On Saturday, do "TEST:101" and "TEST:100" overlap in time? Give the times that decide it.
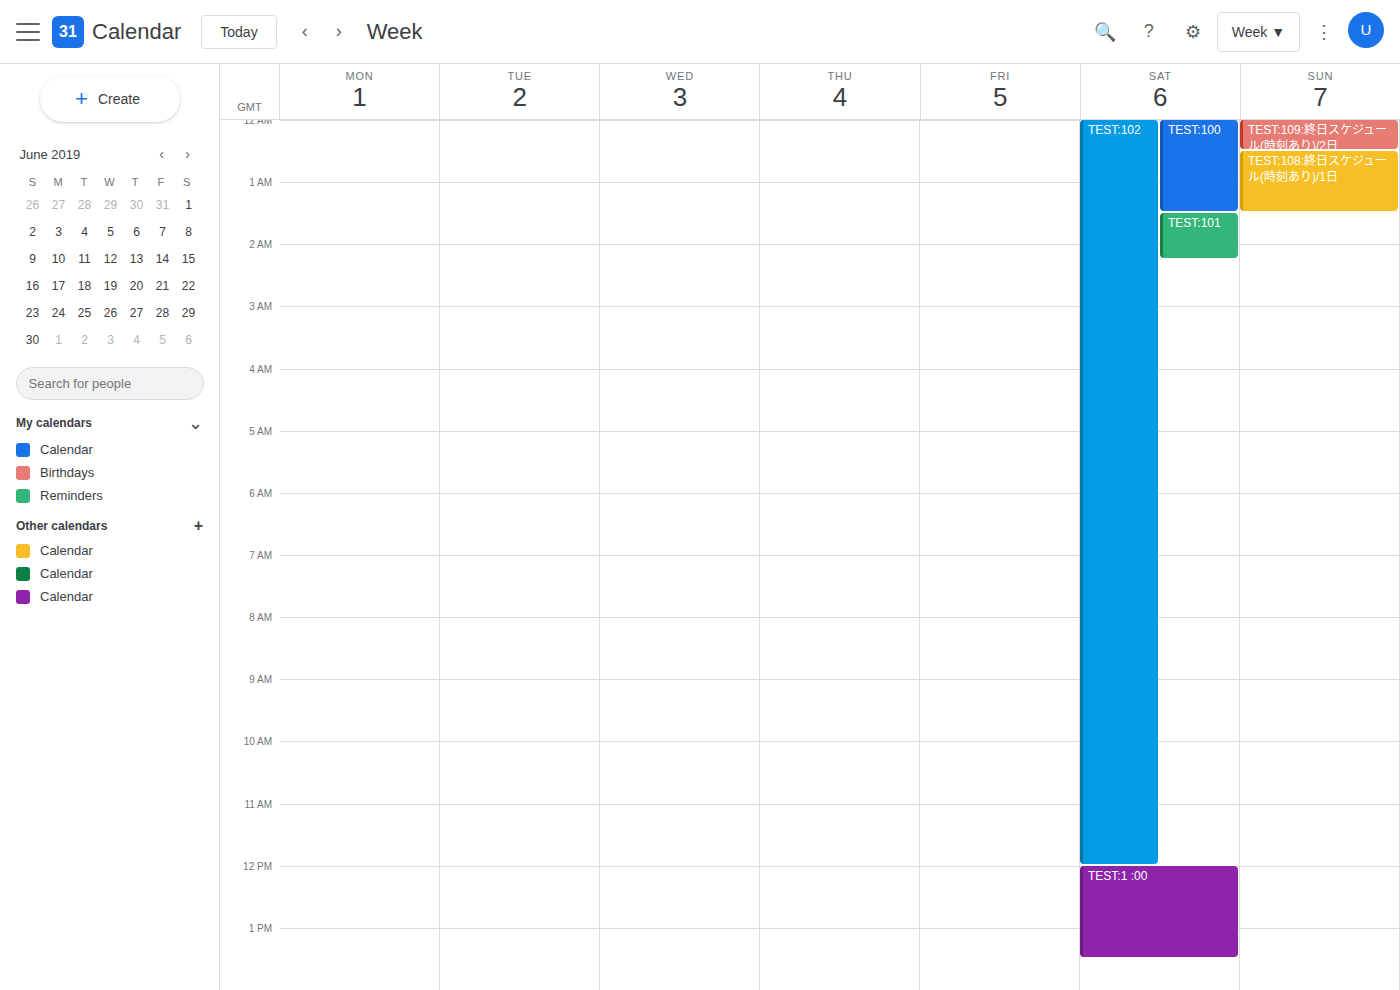
"TEST:100" ends at 1:30 AM, exactly when "TEST:101" starts -- they touch but do not overlap.